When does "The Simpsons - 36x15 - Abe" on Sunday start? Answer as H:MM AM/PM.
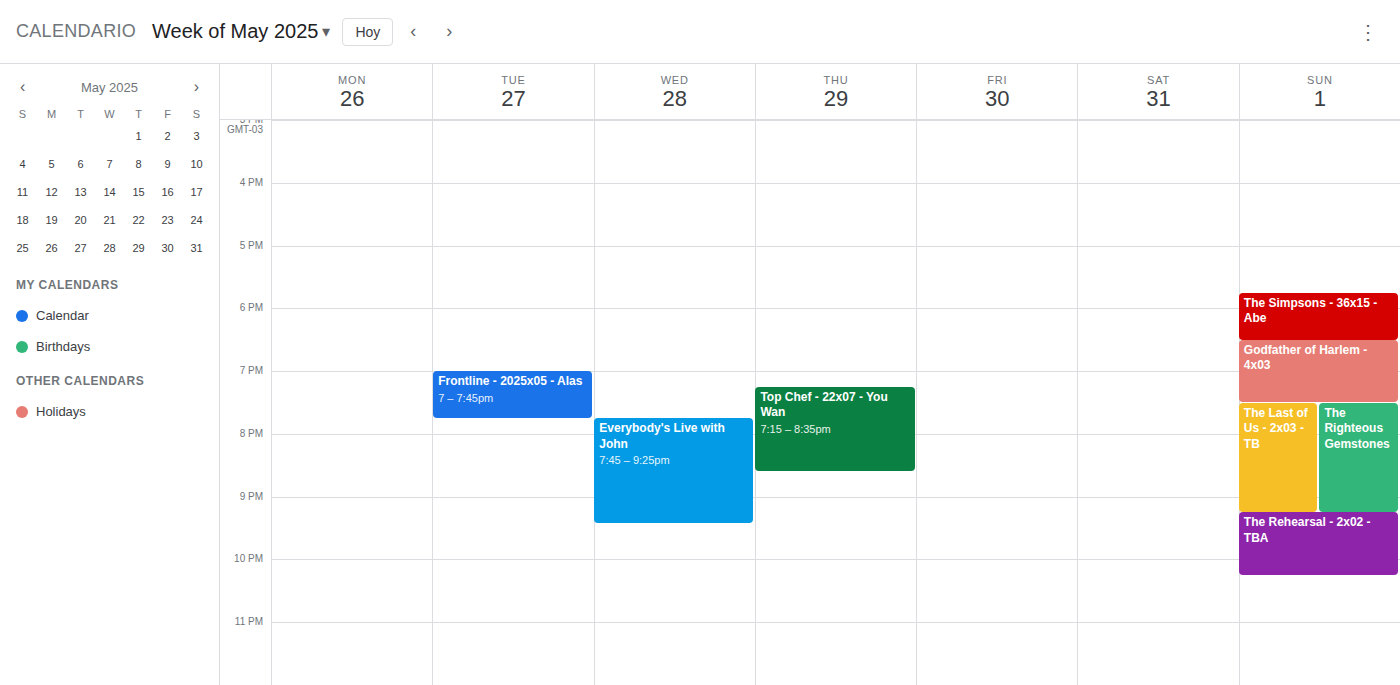
5:45 PM